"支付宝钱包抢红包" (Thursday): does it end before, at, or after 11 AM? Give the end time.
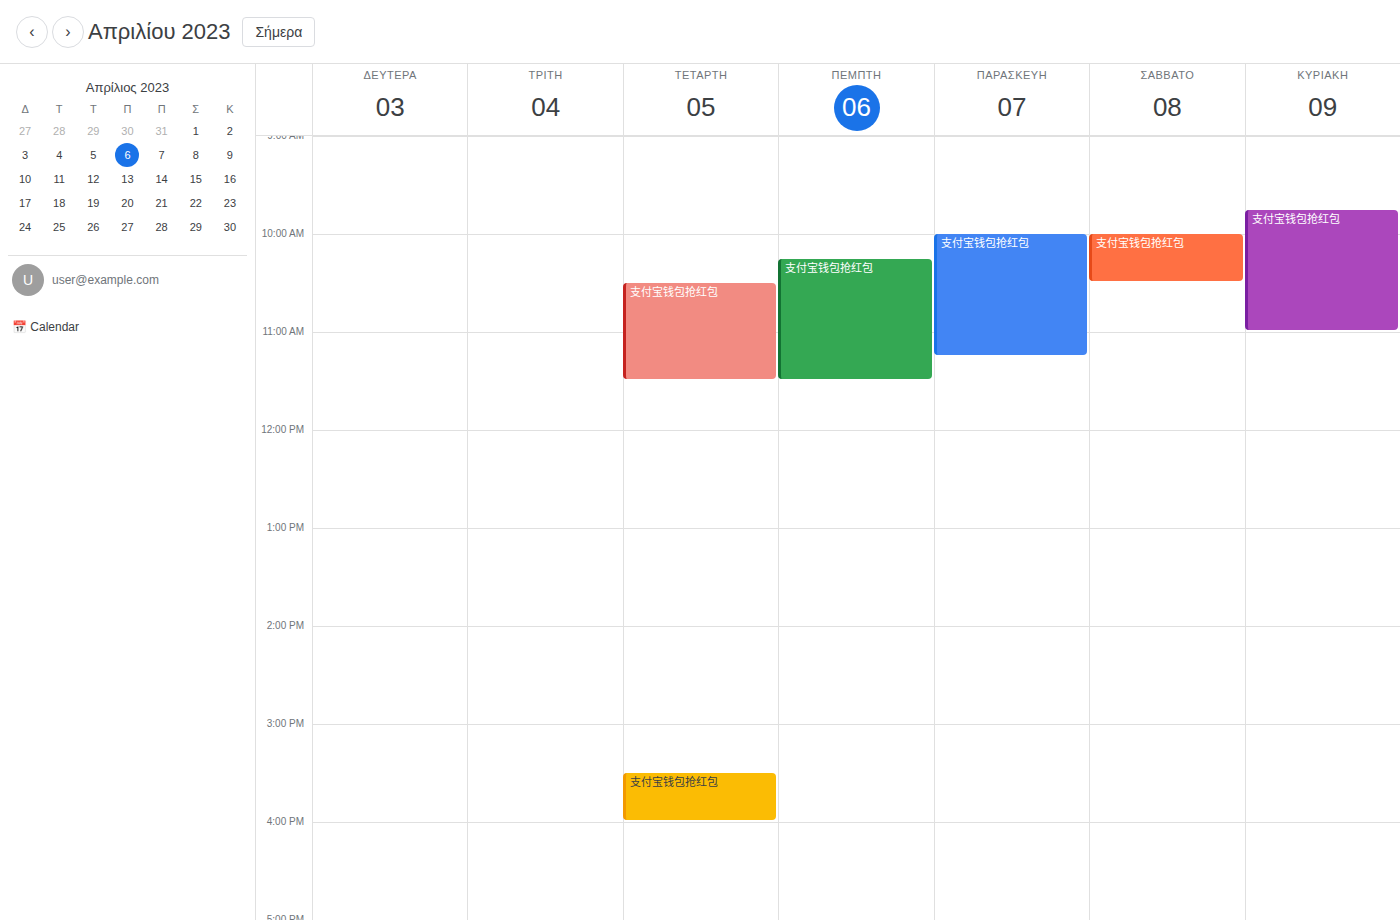
11:30 AM -- after 11 AM, 30 minutes below the 11 AM line.